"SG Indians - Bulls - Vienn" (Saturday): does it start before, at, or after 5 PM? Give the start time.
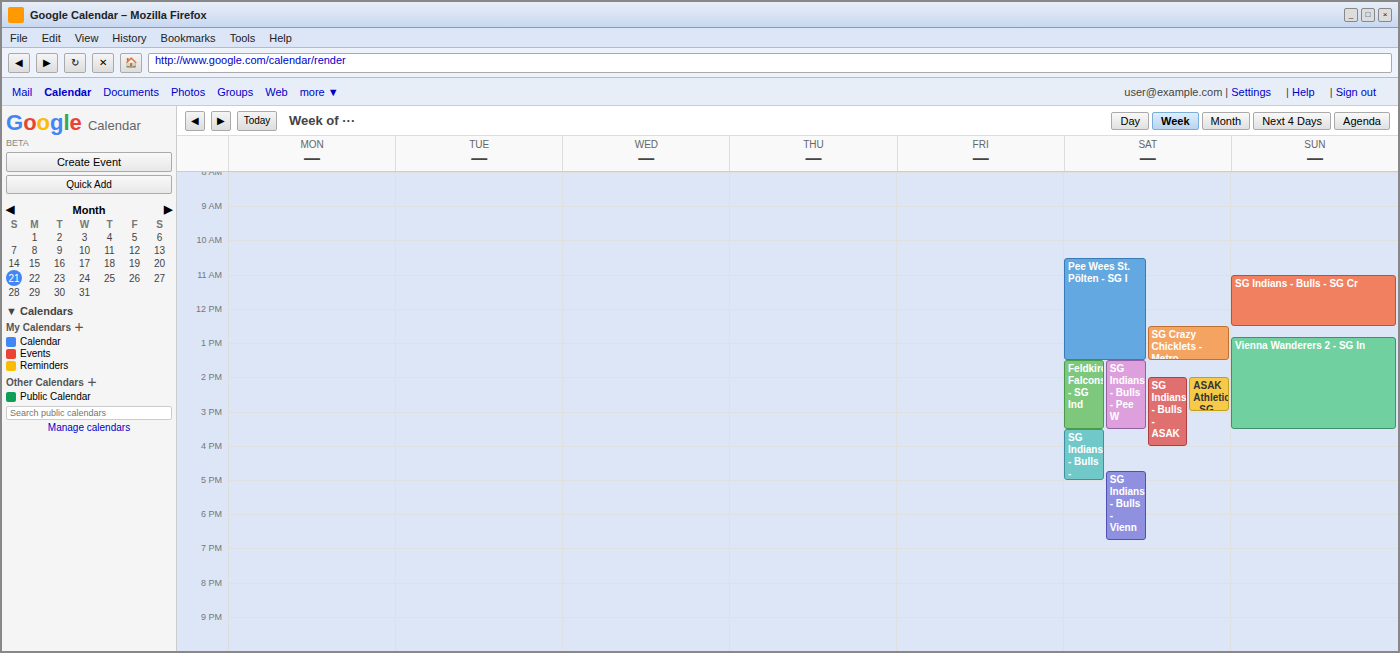
4:45 PM -- before 5 PM, 15 minutes above the 5 PM line.